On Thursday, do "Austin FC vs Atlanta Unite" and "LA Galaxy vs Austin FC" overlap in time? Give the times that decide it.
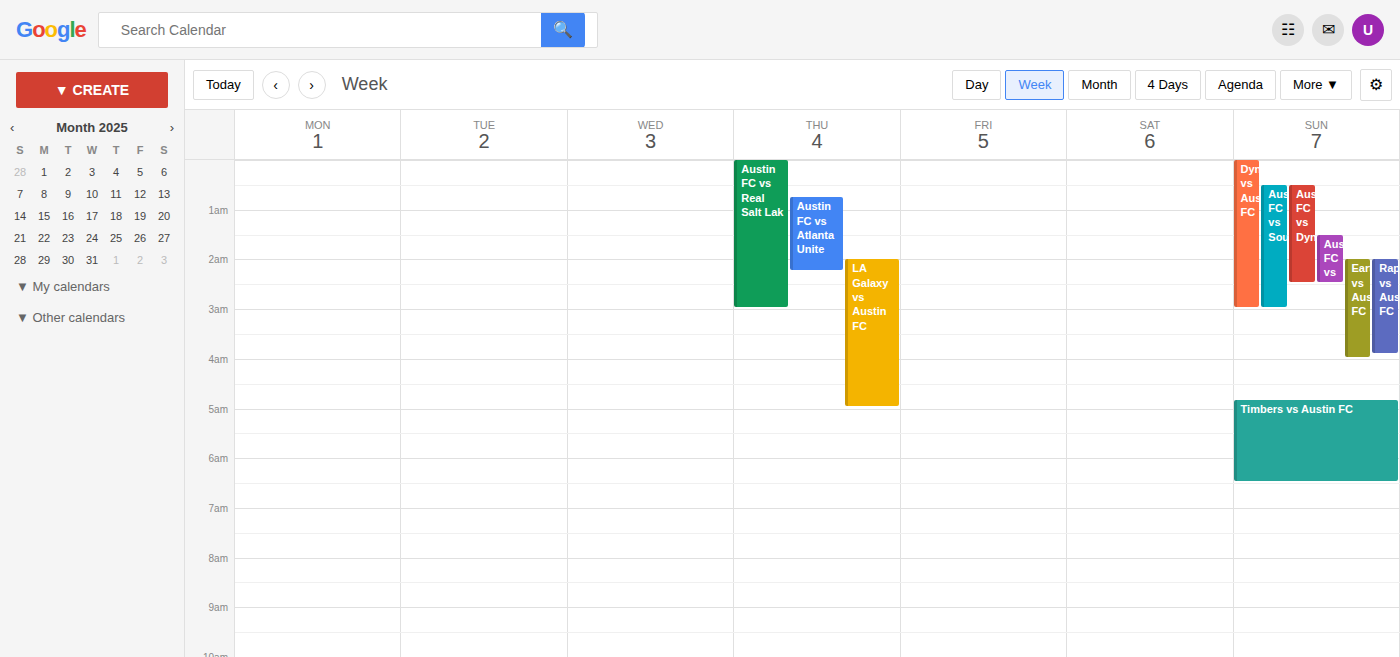
"LA Galaxy vs Austin FC" starts at 2:00 AM, before "Austin FC vs Atlanta Unite" ends at 2:15 AM -- they overlap.